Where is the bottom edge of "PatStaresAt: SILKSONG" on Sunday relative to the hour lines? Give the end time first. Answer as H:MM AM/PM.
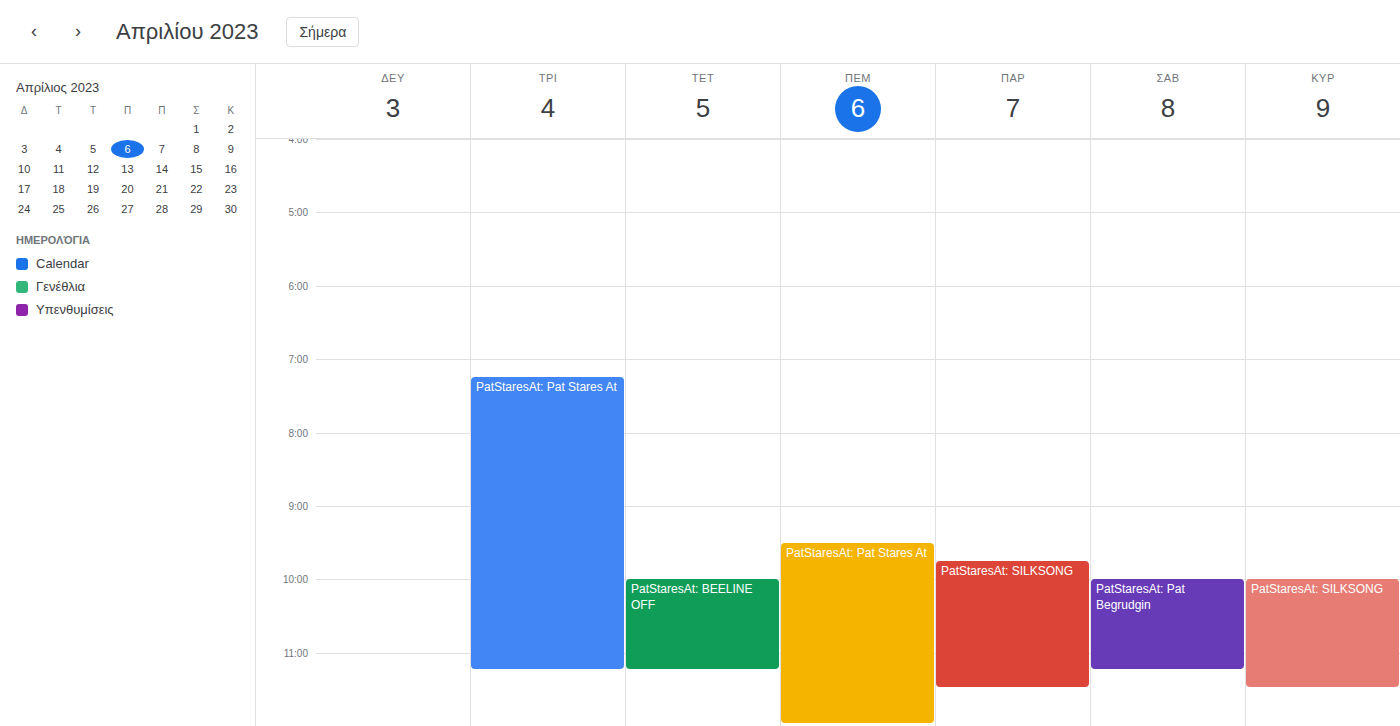
11:30 PM -- halfway between the 11 PM and 12 AM lines.